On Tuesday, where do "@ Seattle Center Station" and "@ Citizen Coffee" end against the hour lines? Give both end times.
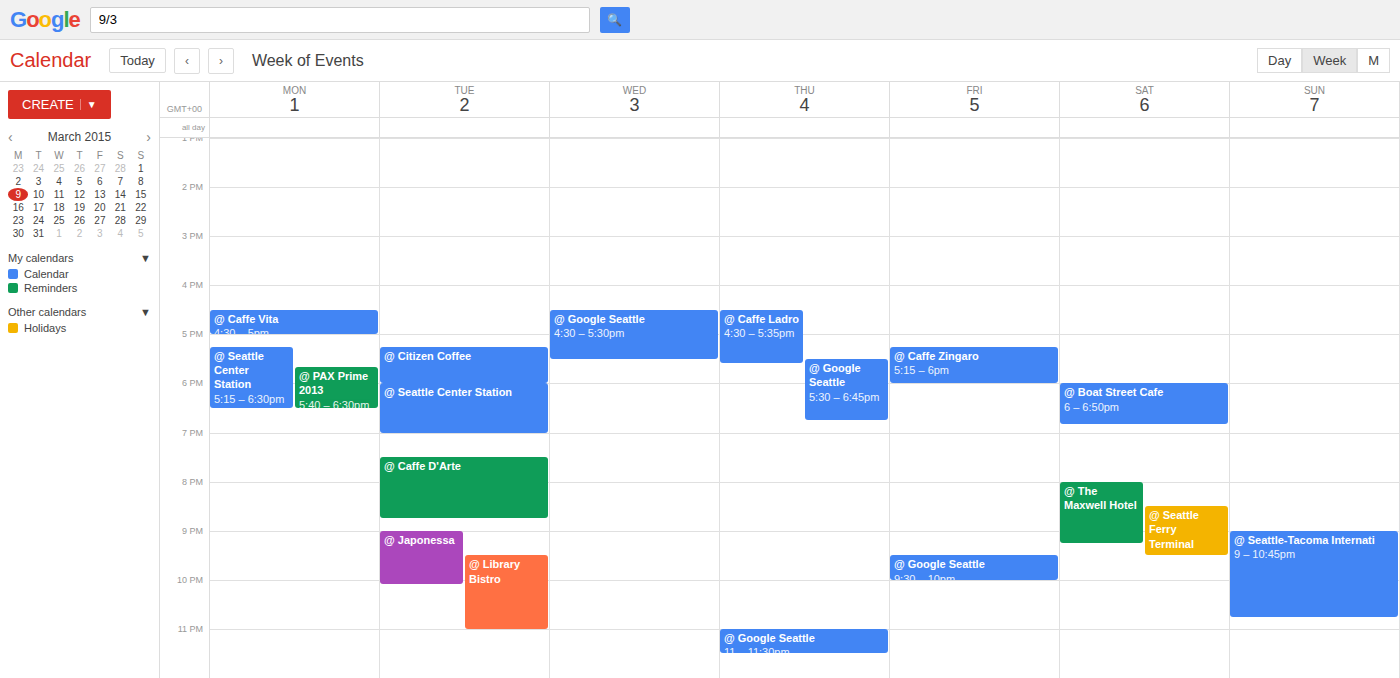
"@ Seattle Center Station": 7:00 PM, exactly on the 7 PM line. "@ Citizen Coffee": 6:00 PM, exactly on the 6 PM line.